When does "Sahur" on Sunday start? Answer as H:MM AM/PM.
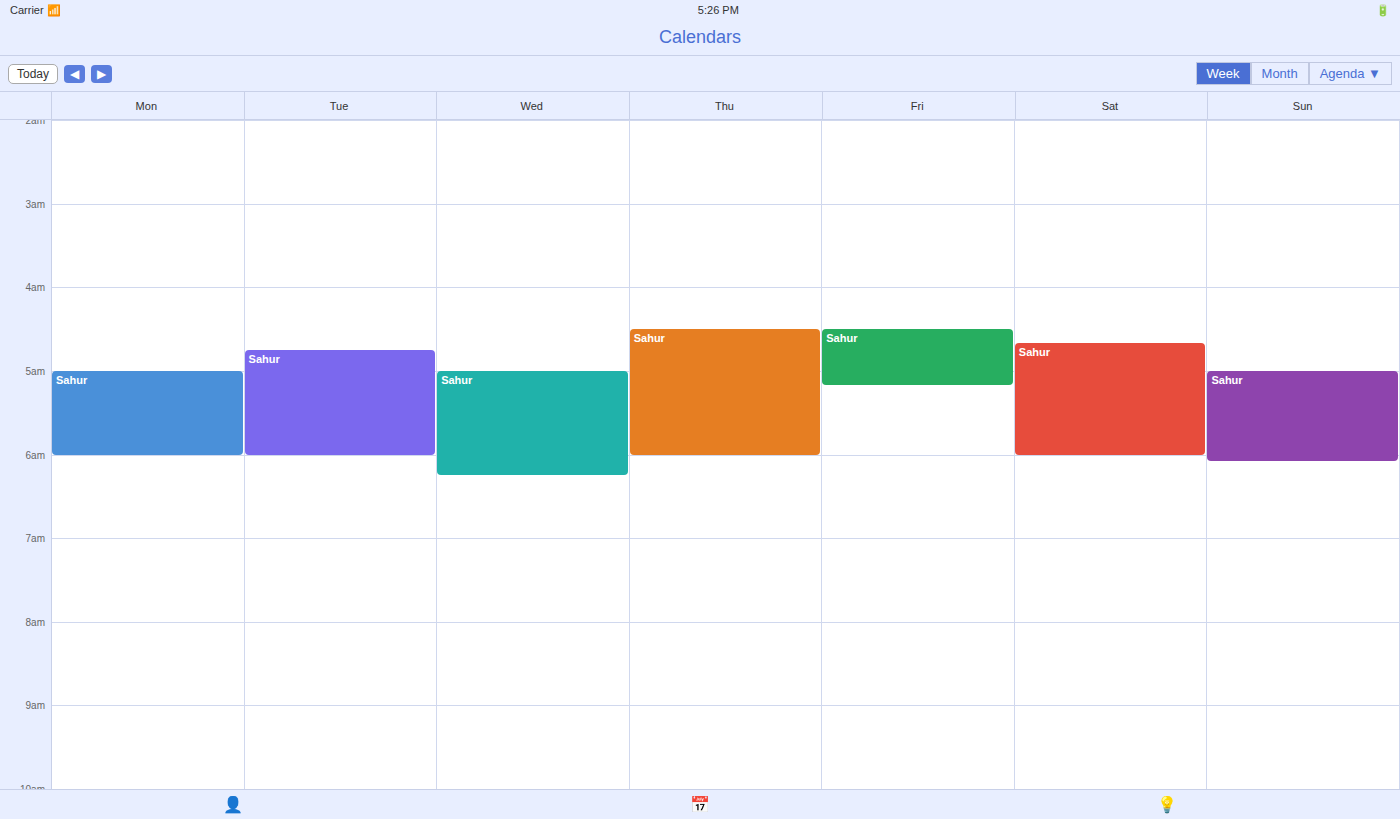
5:00 AM